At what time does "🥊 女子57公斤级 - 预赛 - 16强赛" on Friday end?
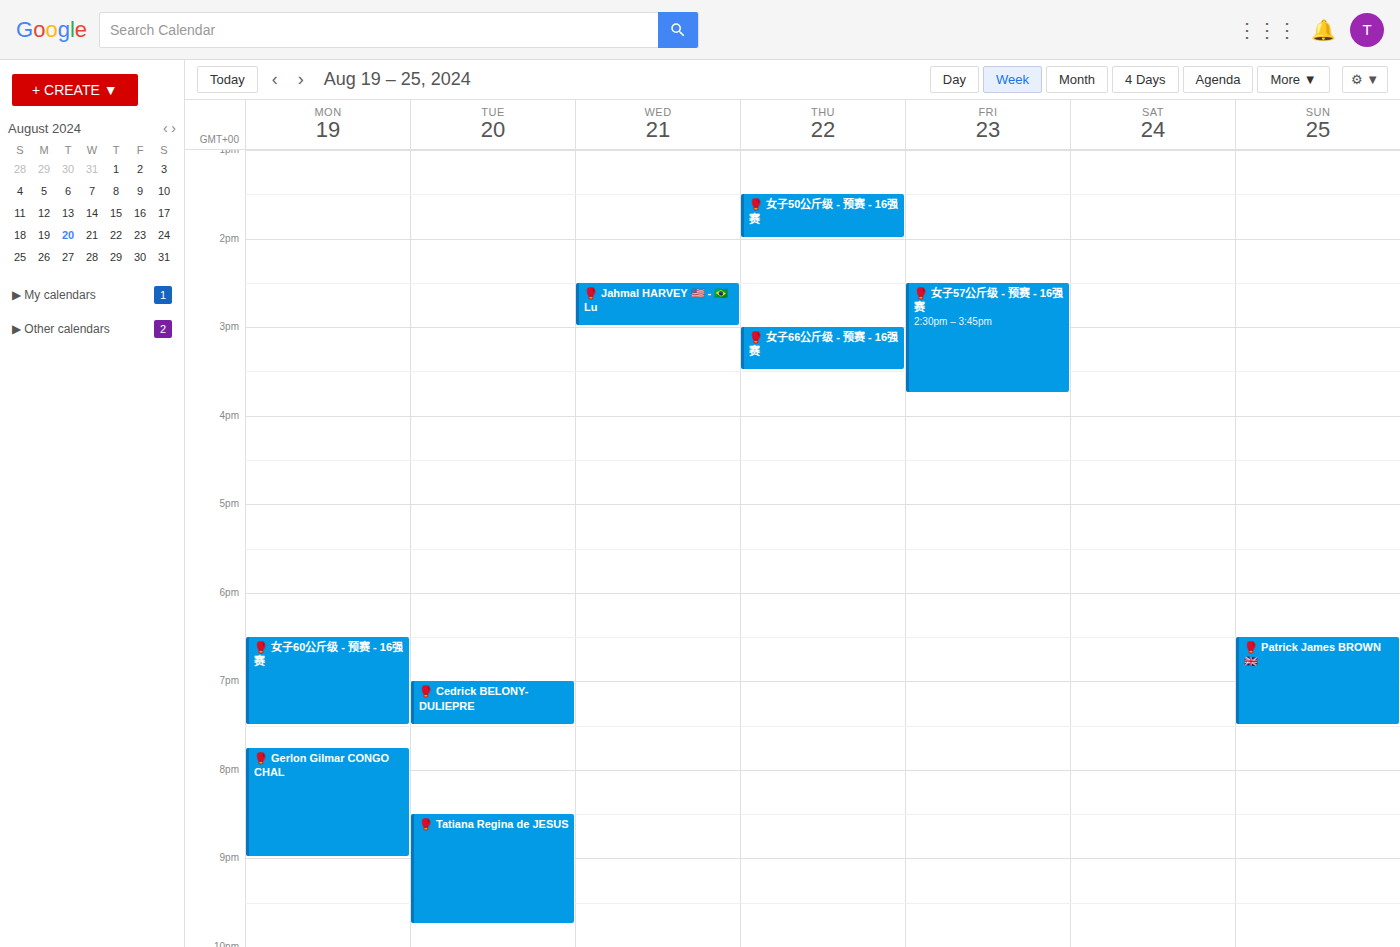
3:45 PM